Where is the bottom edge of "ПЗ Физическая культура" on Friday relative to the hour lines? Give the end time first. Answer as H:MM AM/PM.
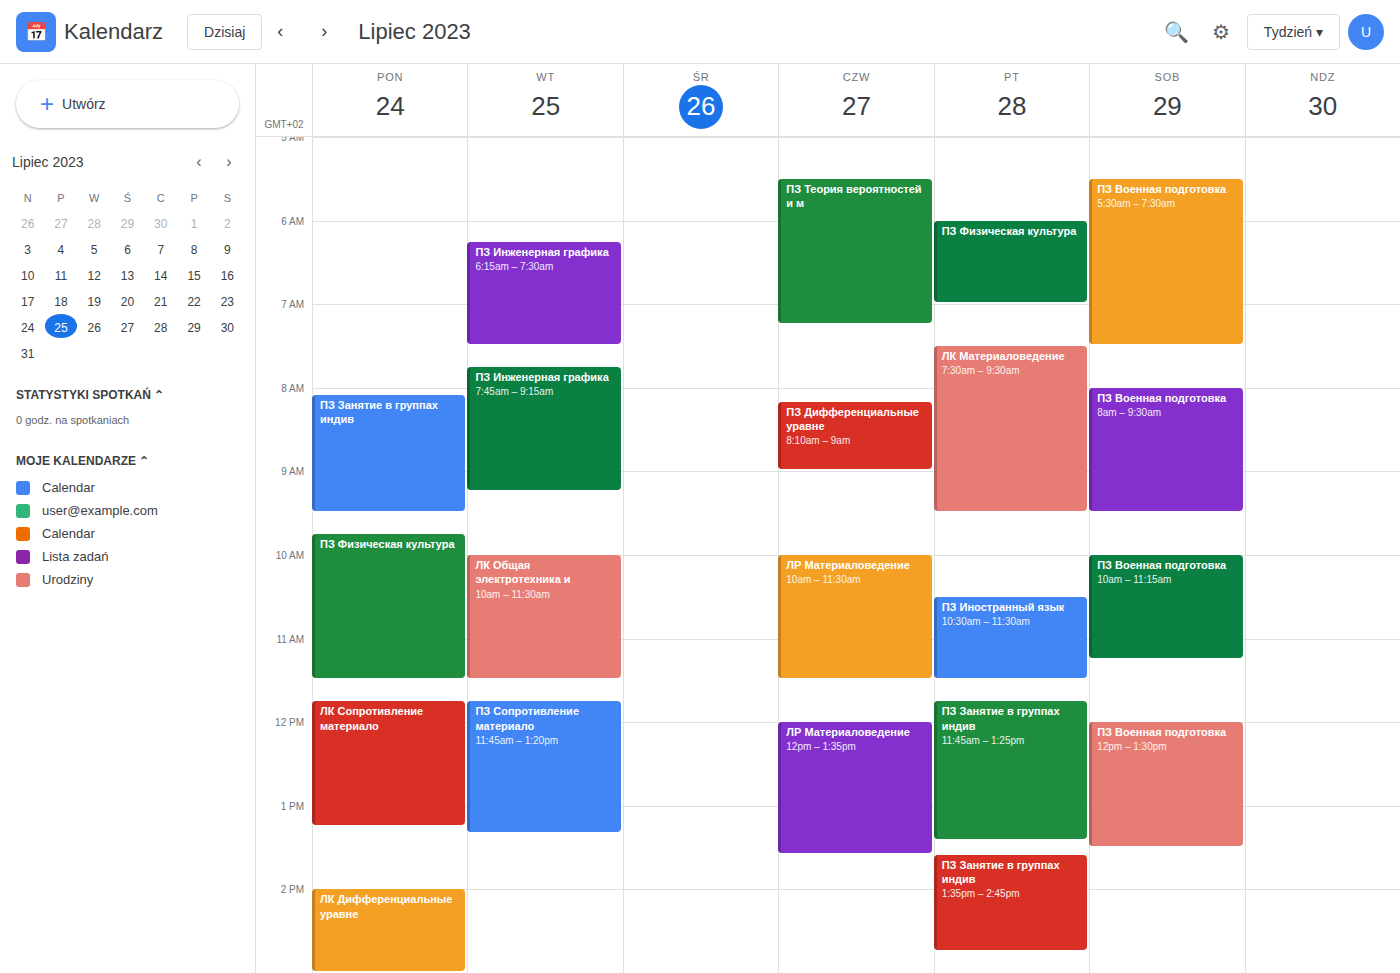
7:00 AM -- exactly on the 7 AM line.